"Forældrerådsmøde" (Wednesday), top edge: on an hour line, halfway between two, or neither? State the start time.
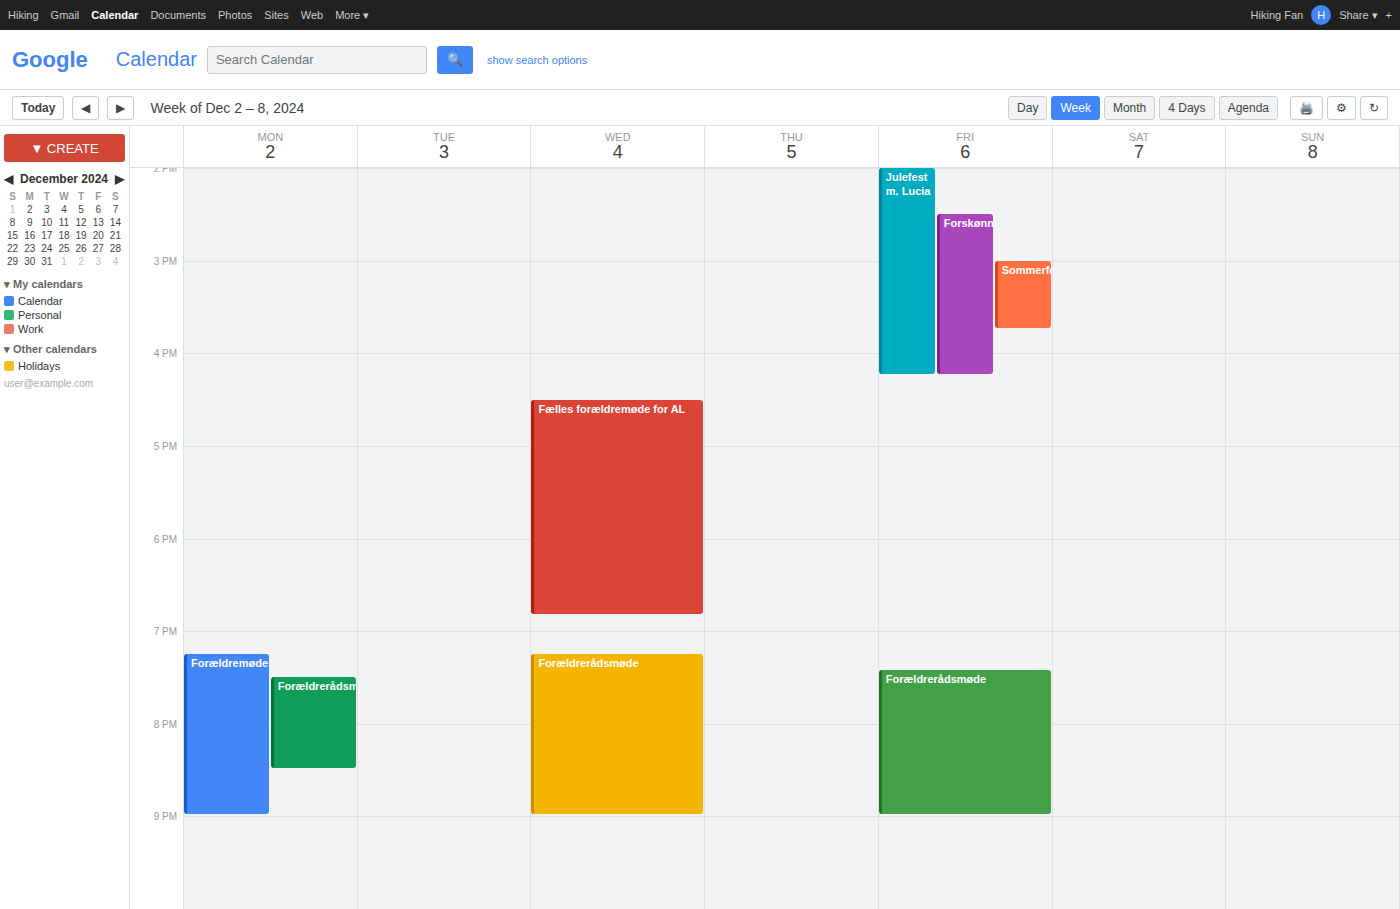
7:15 PM -- neither: a quarter of the way from the 7 PM line to the 8 PM line.